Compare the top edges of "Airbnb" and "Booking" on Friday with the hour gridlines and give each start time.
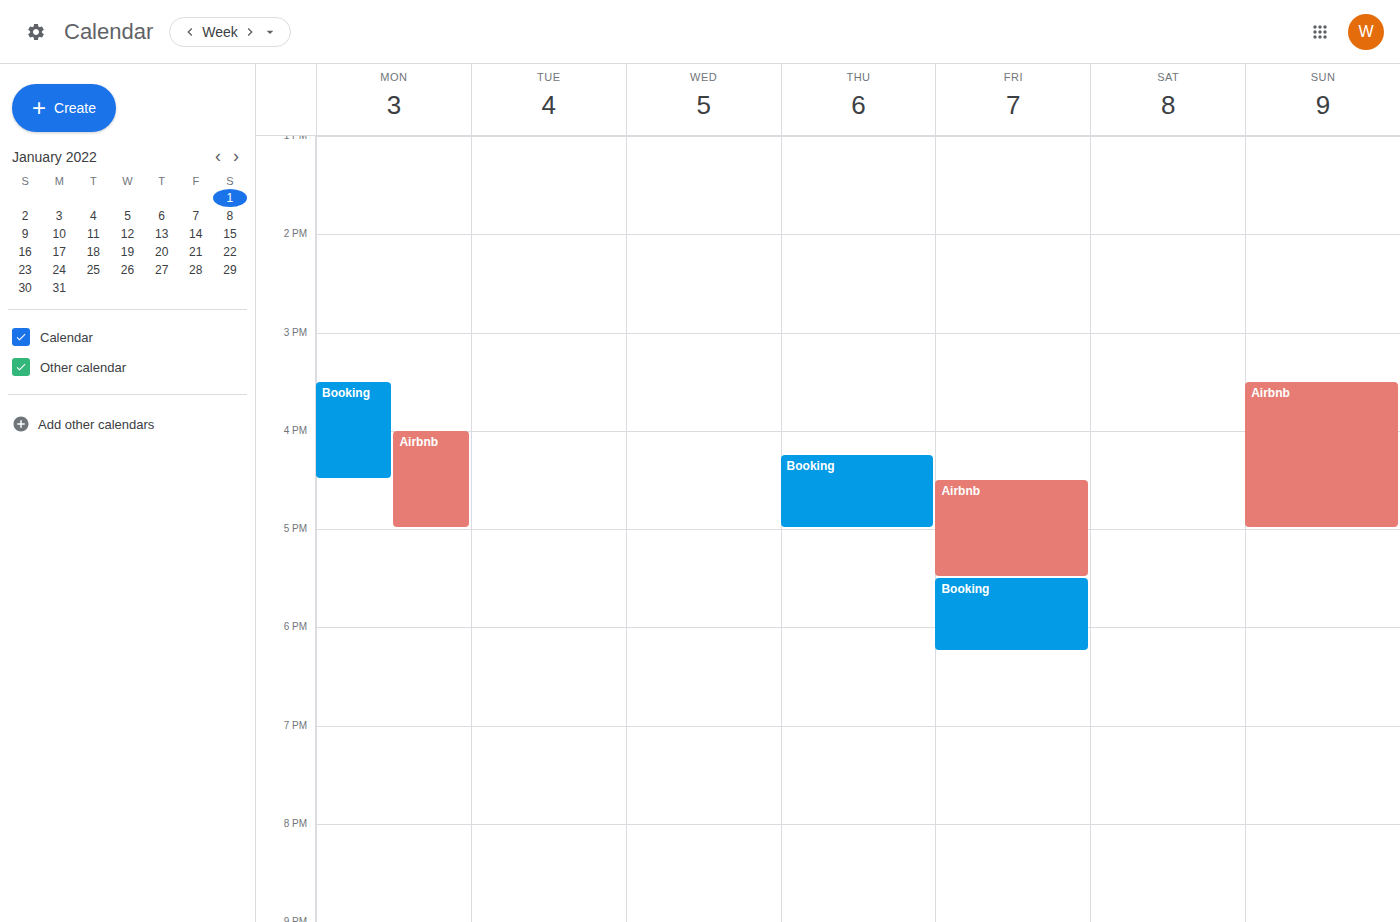
"Airbnb": 4:30 PM, halfway between the 4 PM and 5 PM lines. "Booking": 5:30 PM, halfway between the 5 PM and 6 PM lines.